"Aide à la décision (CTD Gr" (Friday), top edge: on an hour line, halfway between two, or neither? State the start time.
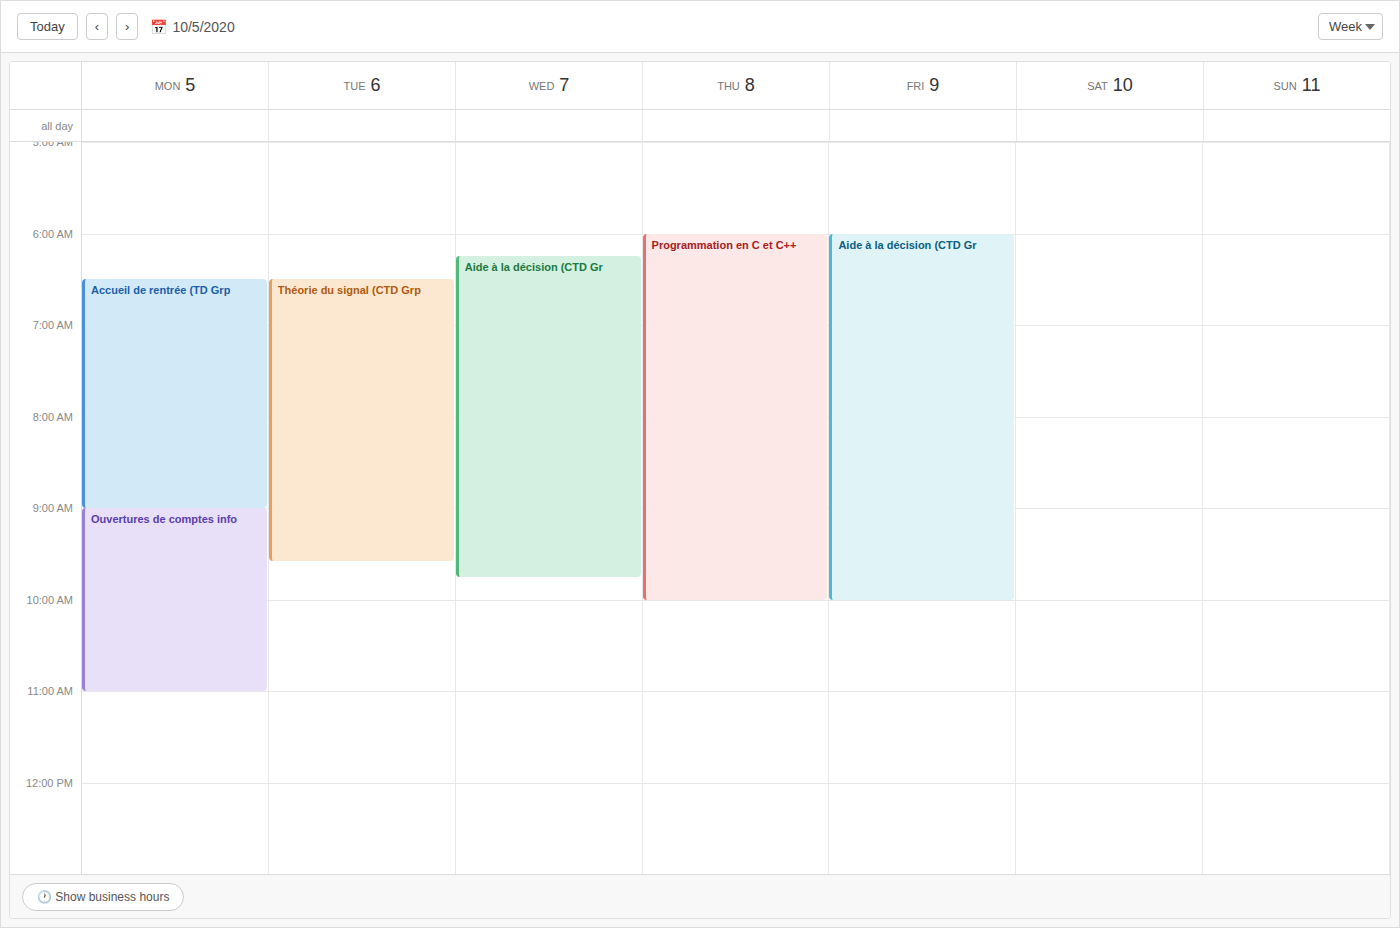
6:00 AM -- exactly on the 6 AM line.